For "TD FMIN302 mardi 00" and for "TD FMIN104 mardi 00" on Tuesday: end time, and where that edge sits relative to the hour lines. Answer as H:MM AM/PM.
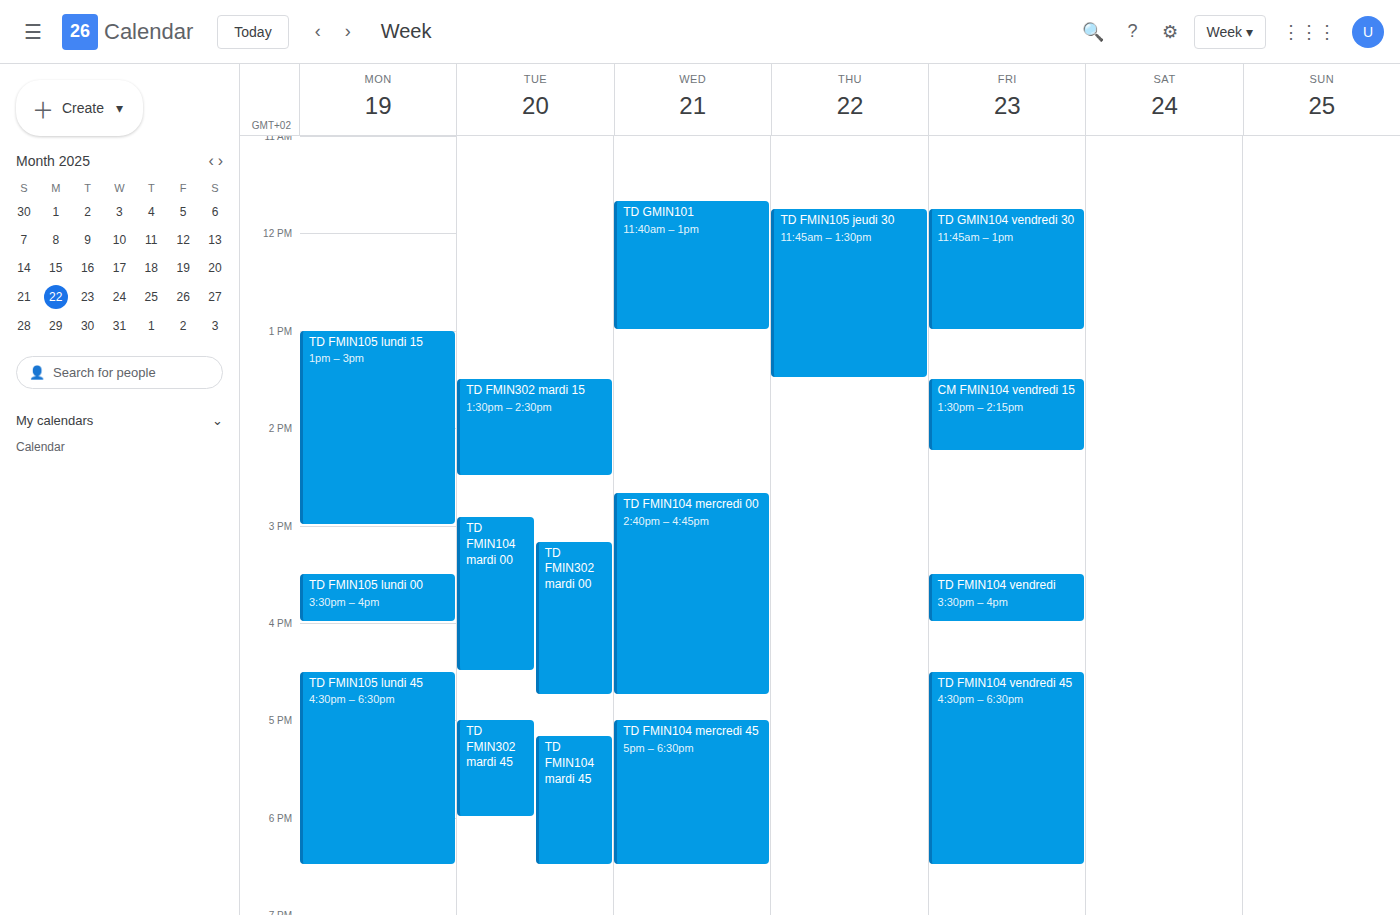
"TD FMIN302 mardi 00": 4:45 PM, neither: three quarters of the way from the 4 PM line to the 5 PM line. "TD FMIN104 mardi 00": 4:30 PM, halfway between the 4 PM and 5 PM lines.